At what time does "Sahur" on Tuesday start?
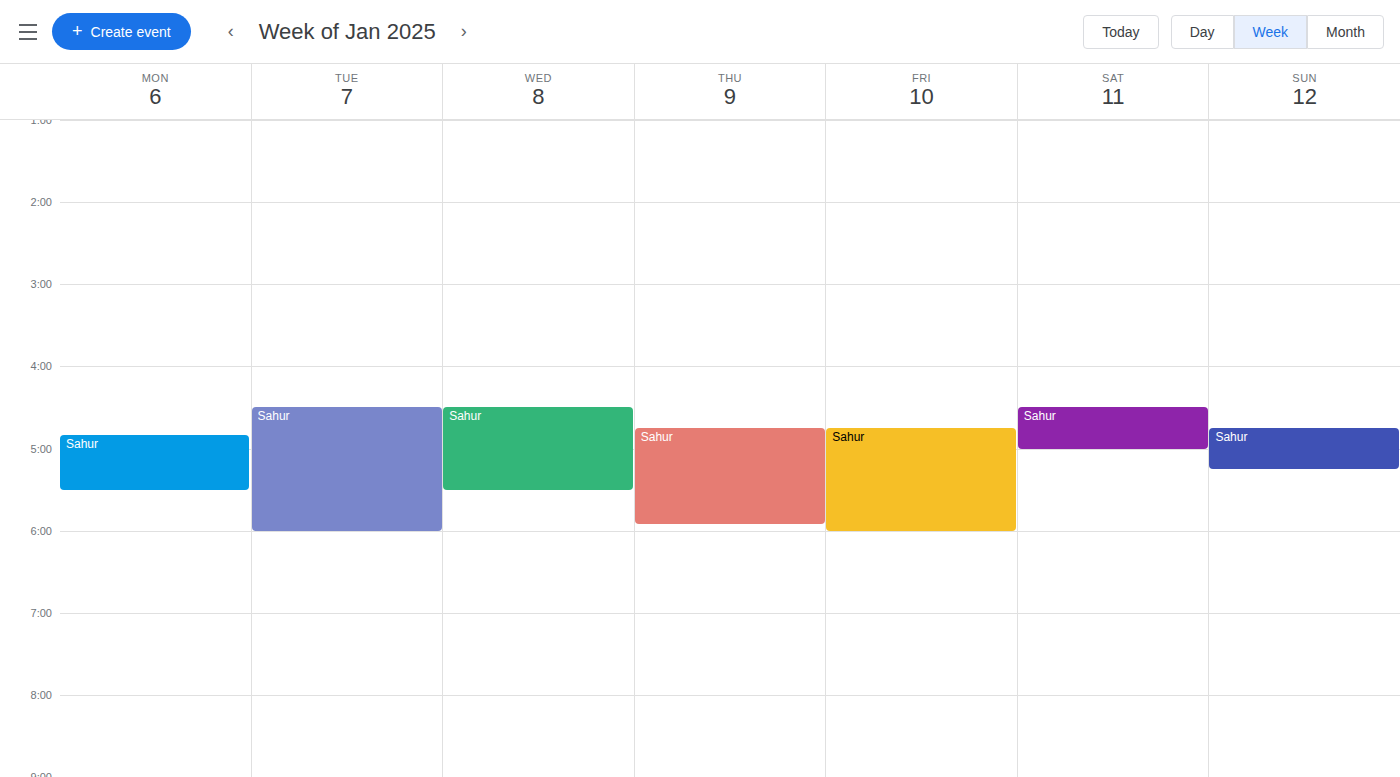
4:30 AM